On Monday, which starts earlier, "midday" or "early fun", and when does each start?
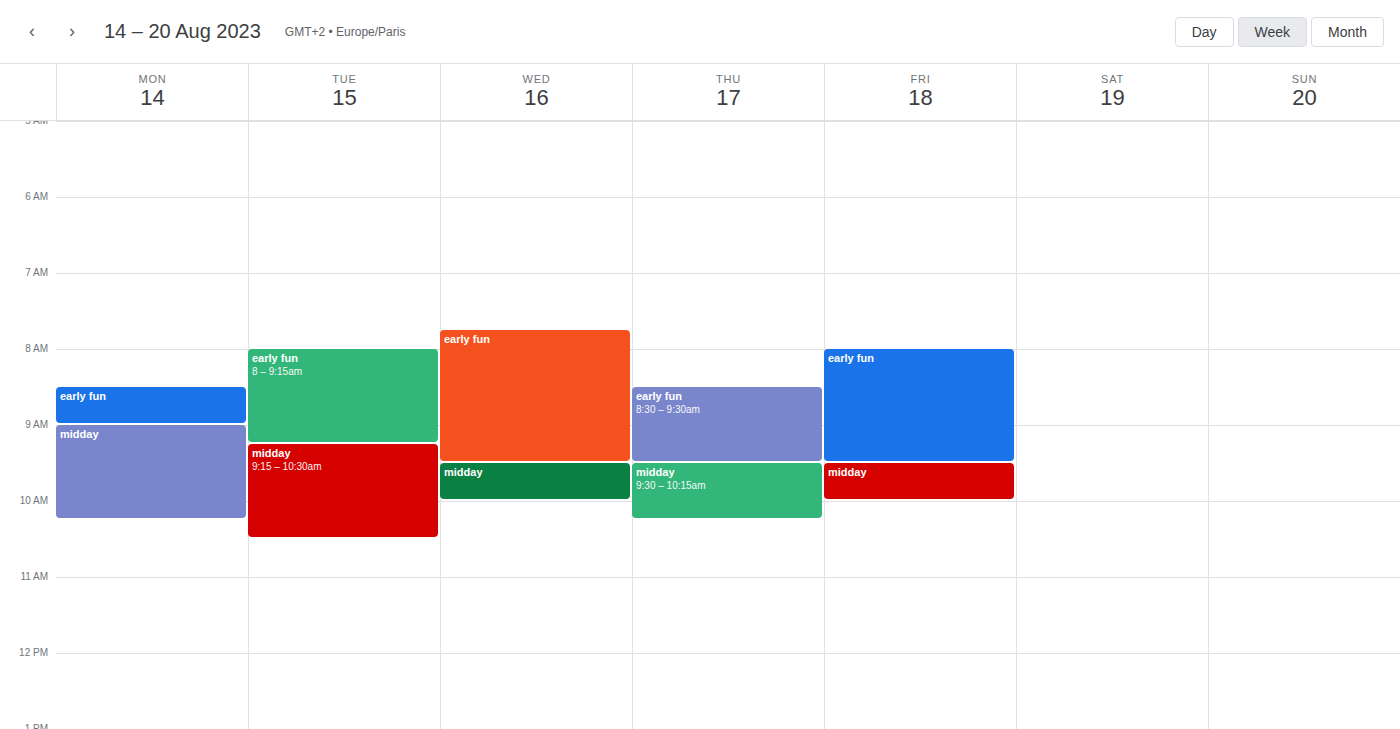
"early fun" 8:30 AM; "midday" 9:00 AM.